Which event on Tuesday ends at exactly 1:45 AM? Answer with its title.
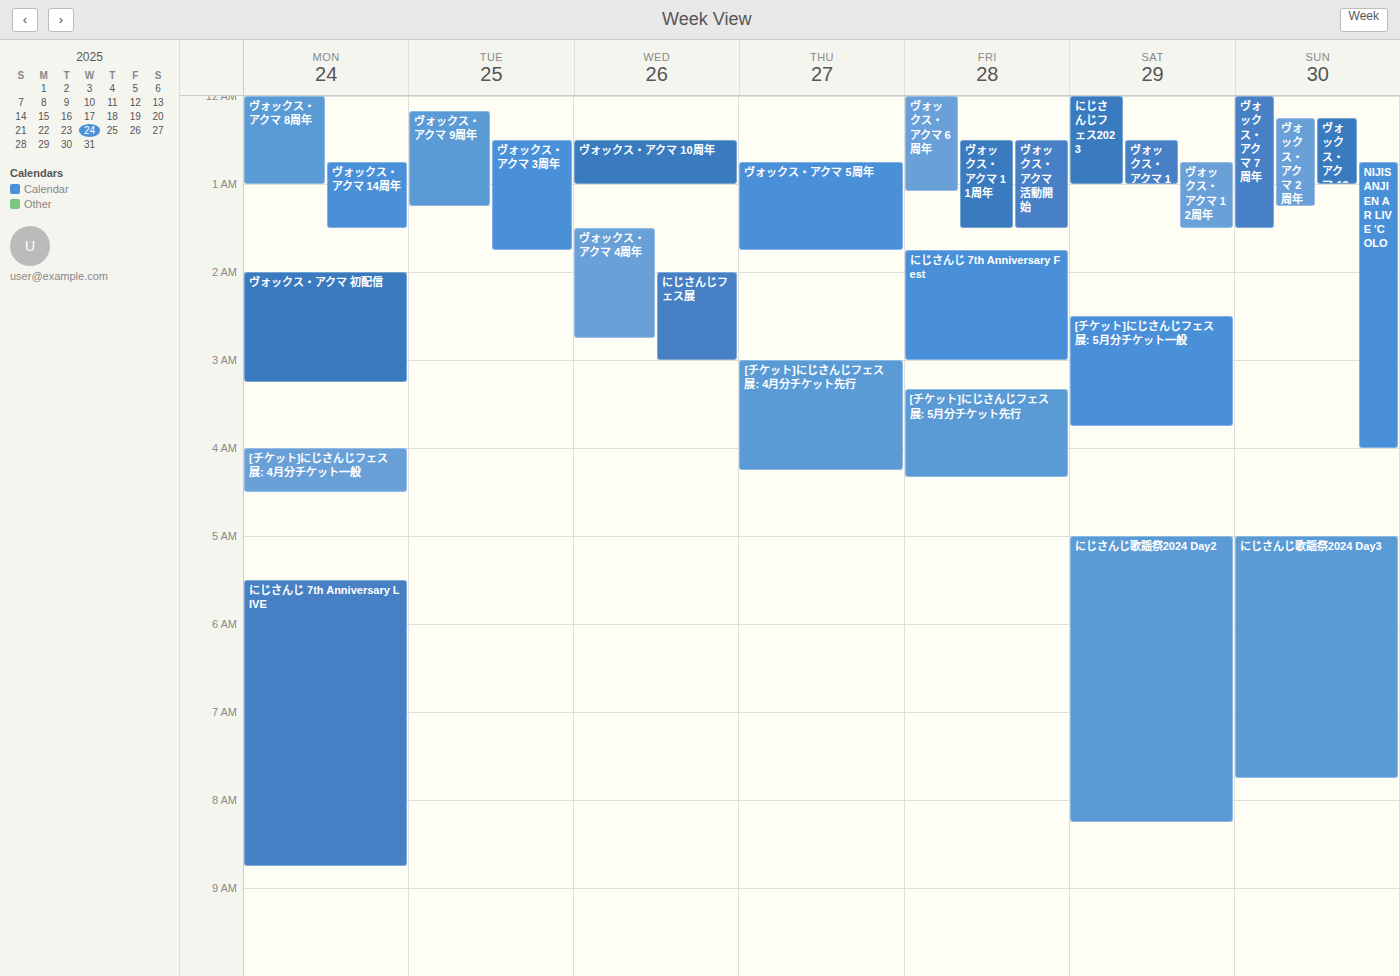
"ヴォックス・アクマ 3周年"